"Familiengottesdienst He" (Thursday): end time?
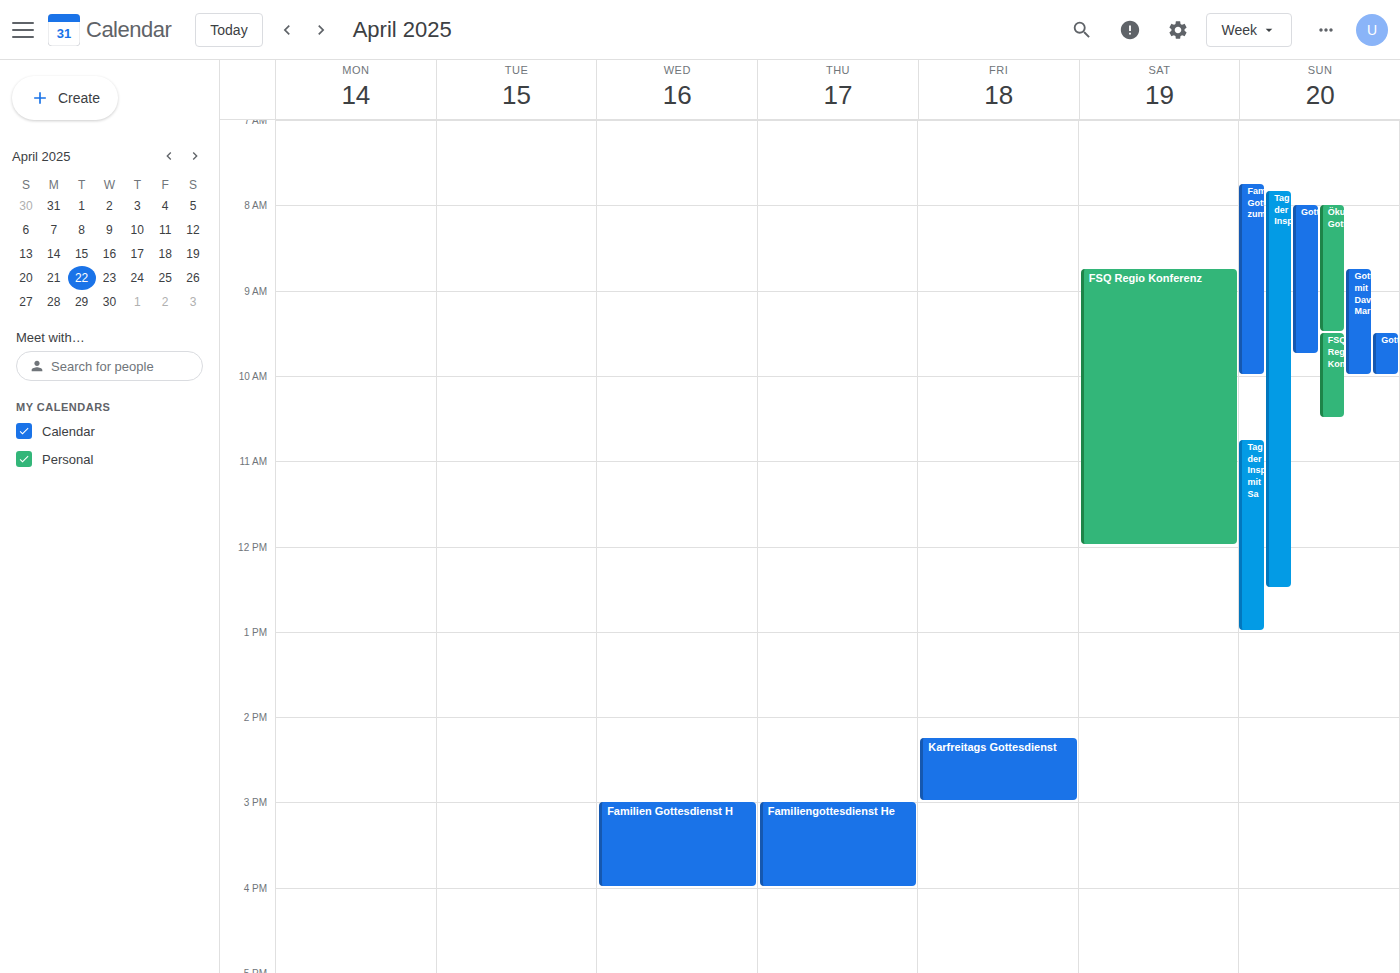
4:00 PM